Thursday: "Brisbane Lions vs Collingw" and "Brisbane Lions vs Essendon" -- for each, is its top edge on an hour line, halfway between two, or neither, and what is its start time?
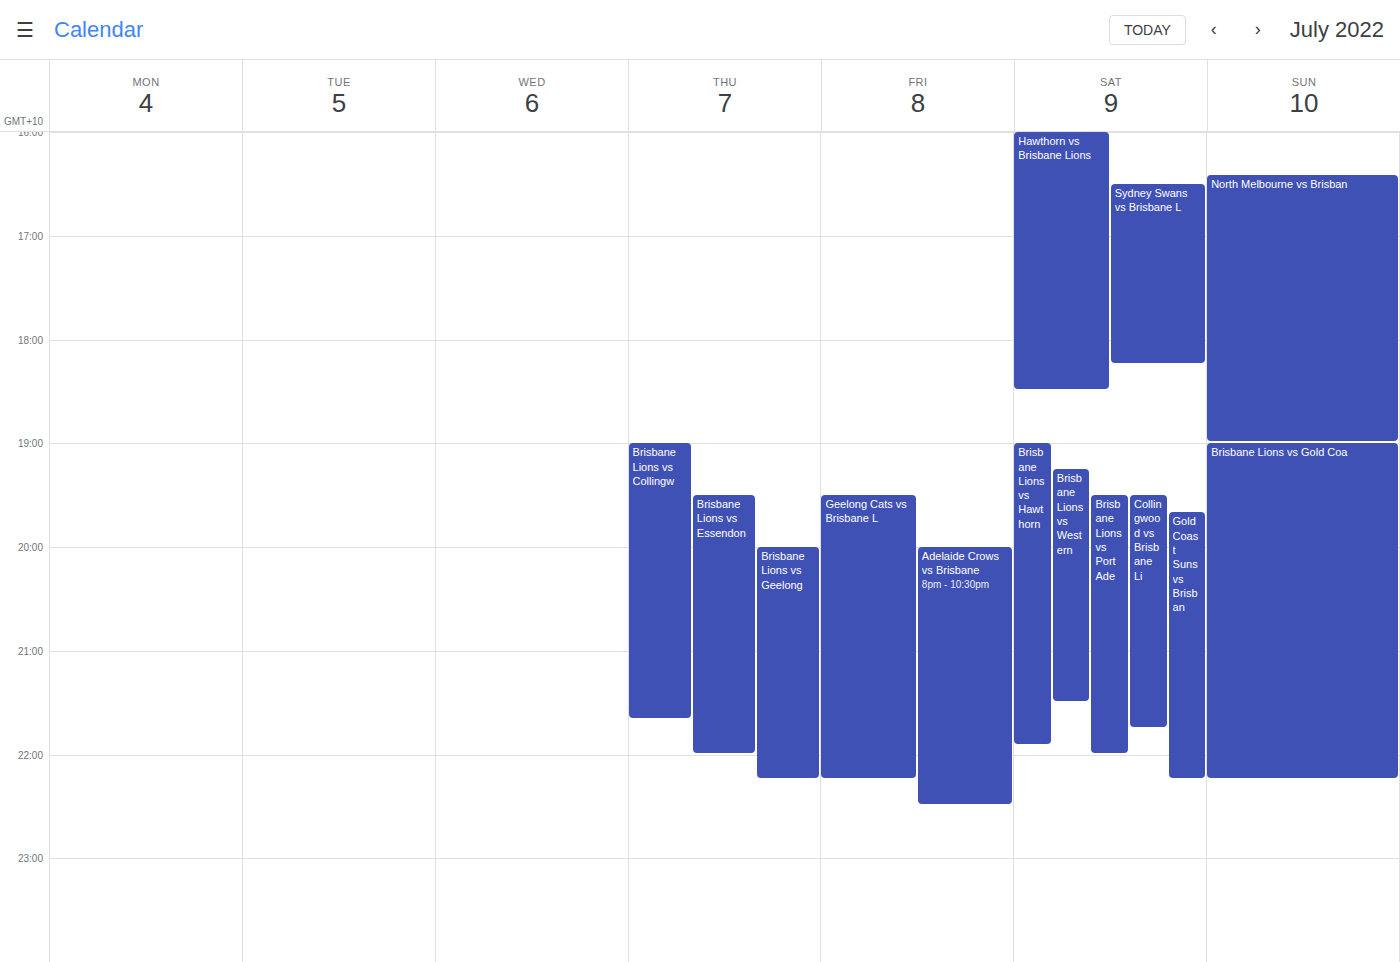
"Brisbane Lions vs Collingw": 7:00 PM, exactly on the 7 PM line. "Brisbane Lions vs Essendon": 7:30 PM, halfway between the 7 PM and 8 PM lines.